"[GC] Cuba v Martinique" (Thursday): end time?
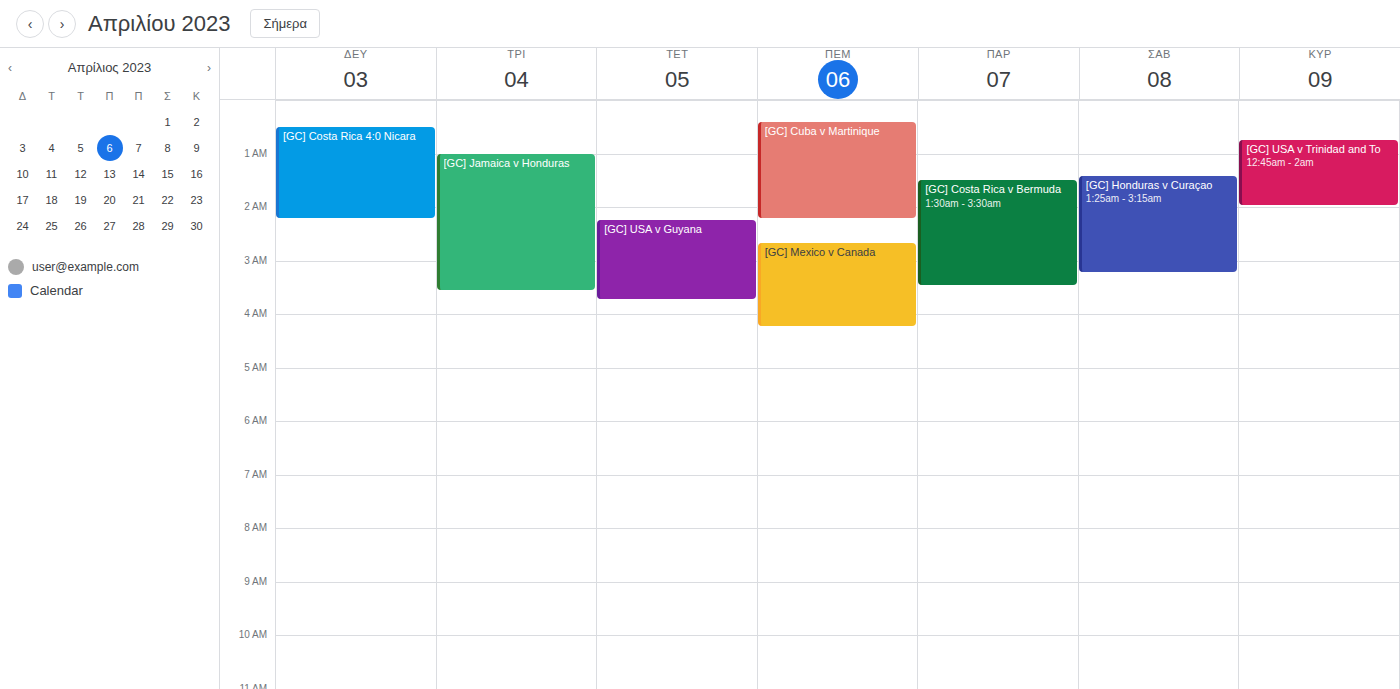
2:15 AM